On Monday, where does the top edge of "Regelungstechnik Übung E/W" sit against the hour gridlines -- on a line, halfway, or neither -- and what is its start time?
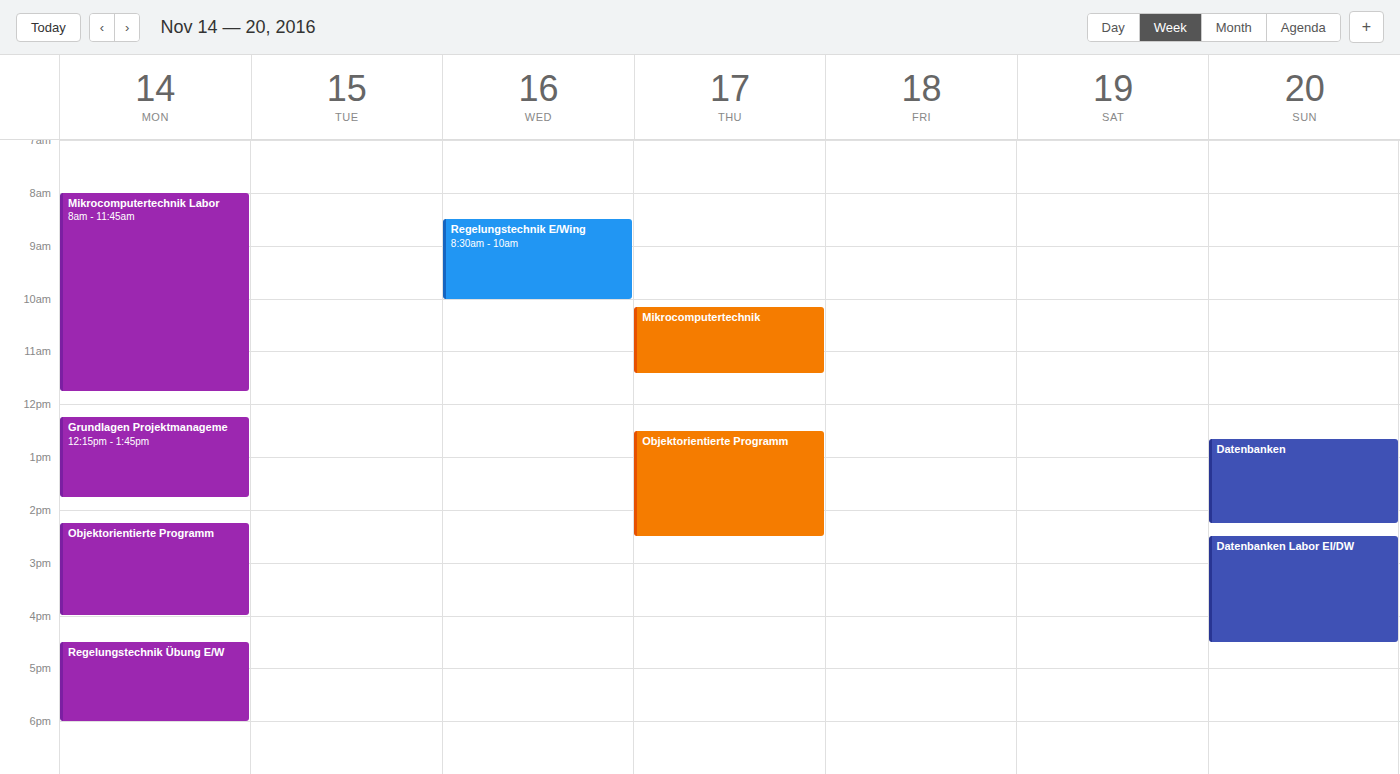
16:30 -- halfway between the 16:00 and 17:00 lines.